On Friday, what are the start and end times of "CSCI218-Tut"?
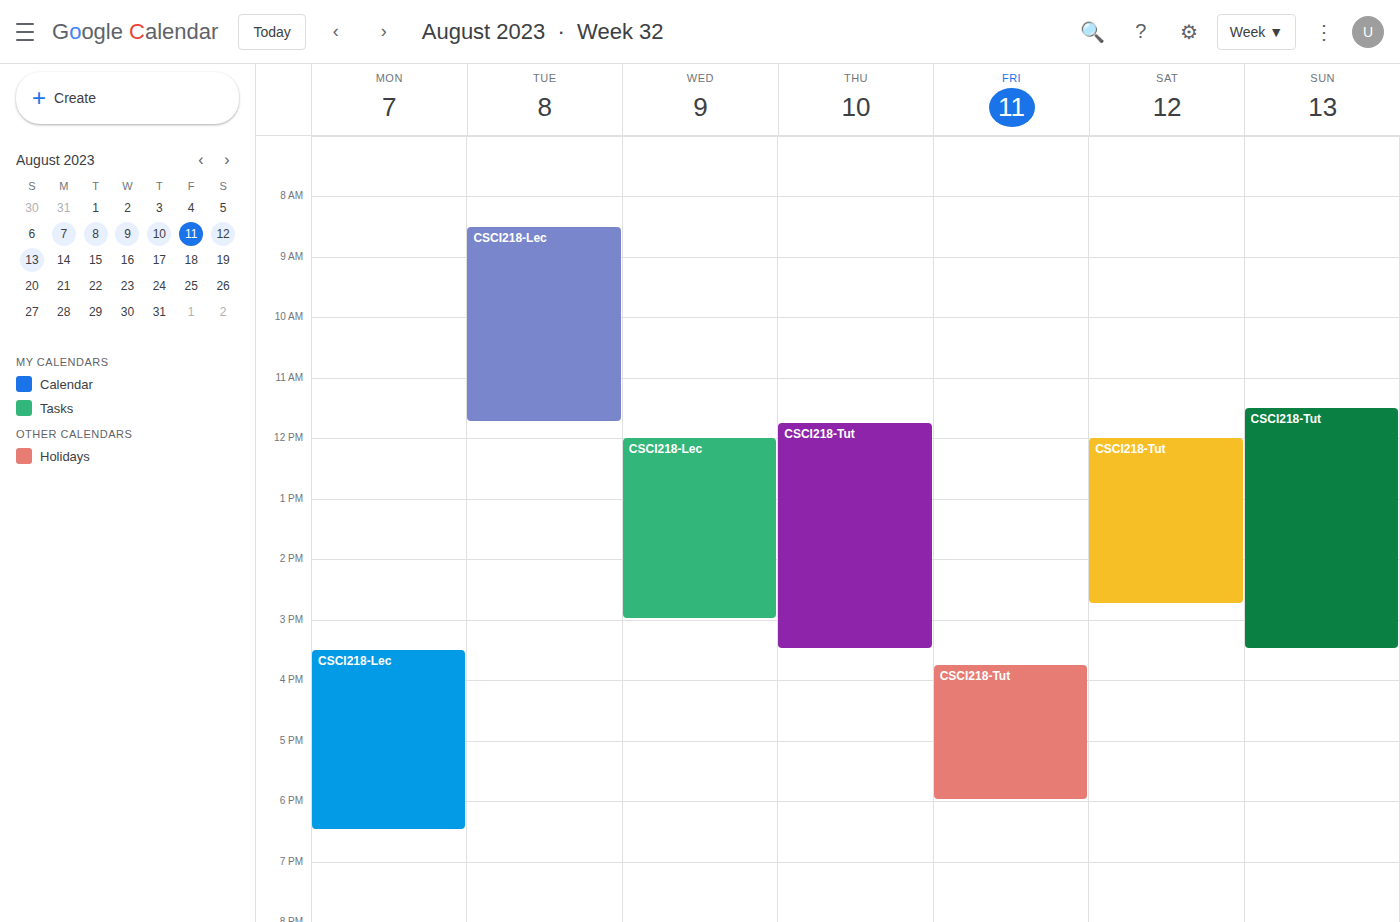
3:45 PM to 6:00 PM